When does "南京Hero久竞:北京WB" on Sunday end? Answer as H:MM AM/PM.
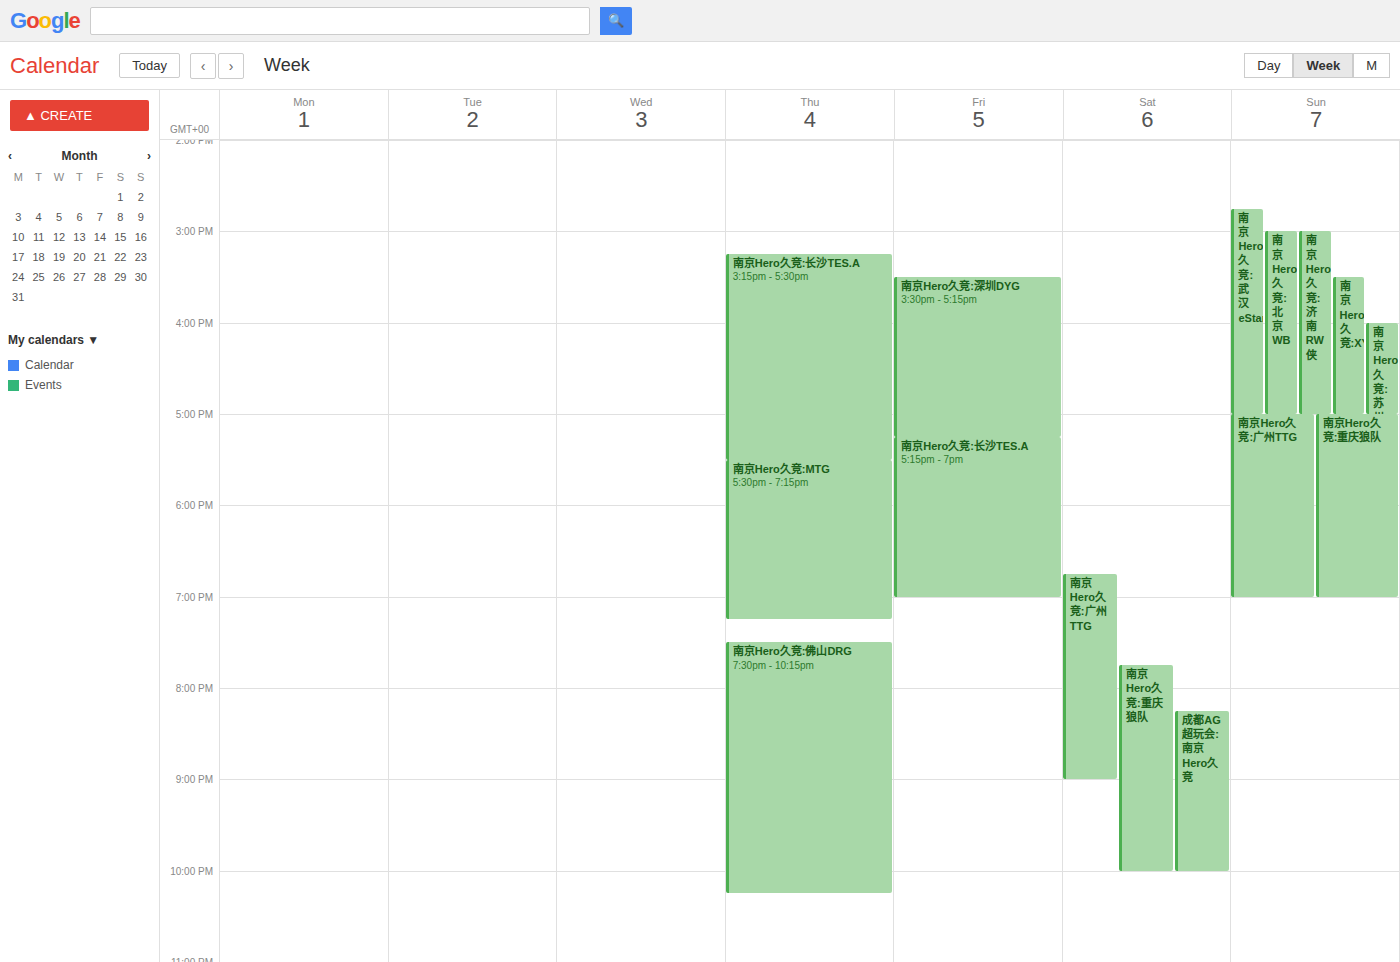
5:00 PM